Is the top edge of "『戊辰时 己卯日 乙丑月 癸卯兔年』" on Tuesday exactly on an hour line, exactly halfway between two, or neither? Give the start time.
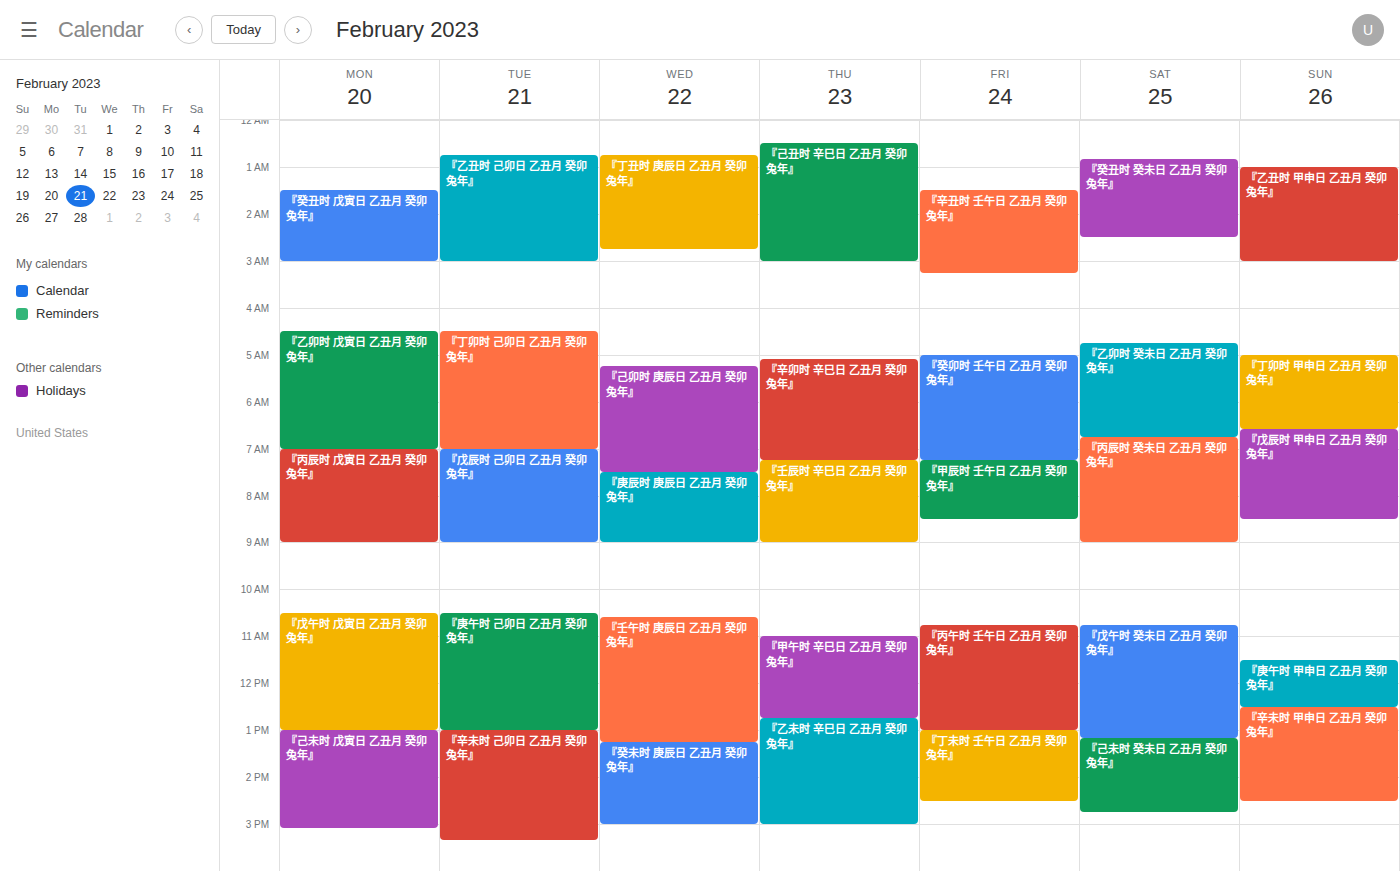
7:00 AM -- exactly on the 7 AM line.